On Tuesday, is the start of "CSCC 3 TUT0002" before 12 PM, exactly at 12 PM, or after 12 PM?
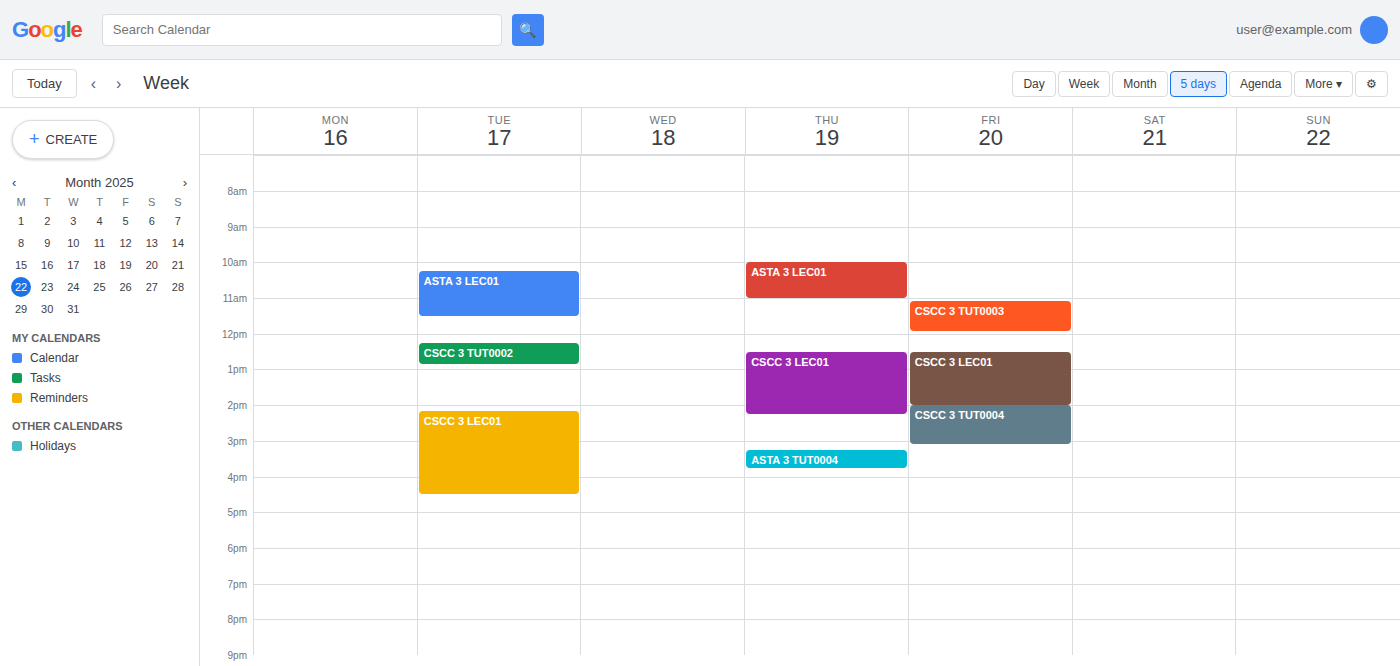
12:15 PM -- after 12 PM, 15 minutes below the 12 PM line.